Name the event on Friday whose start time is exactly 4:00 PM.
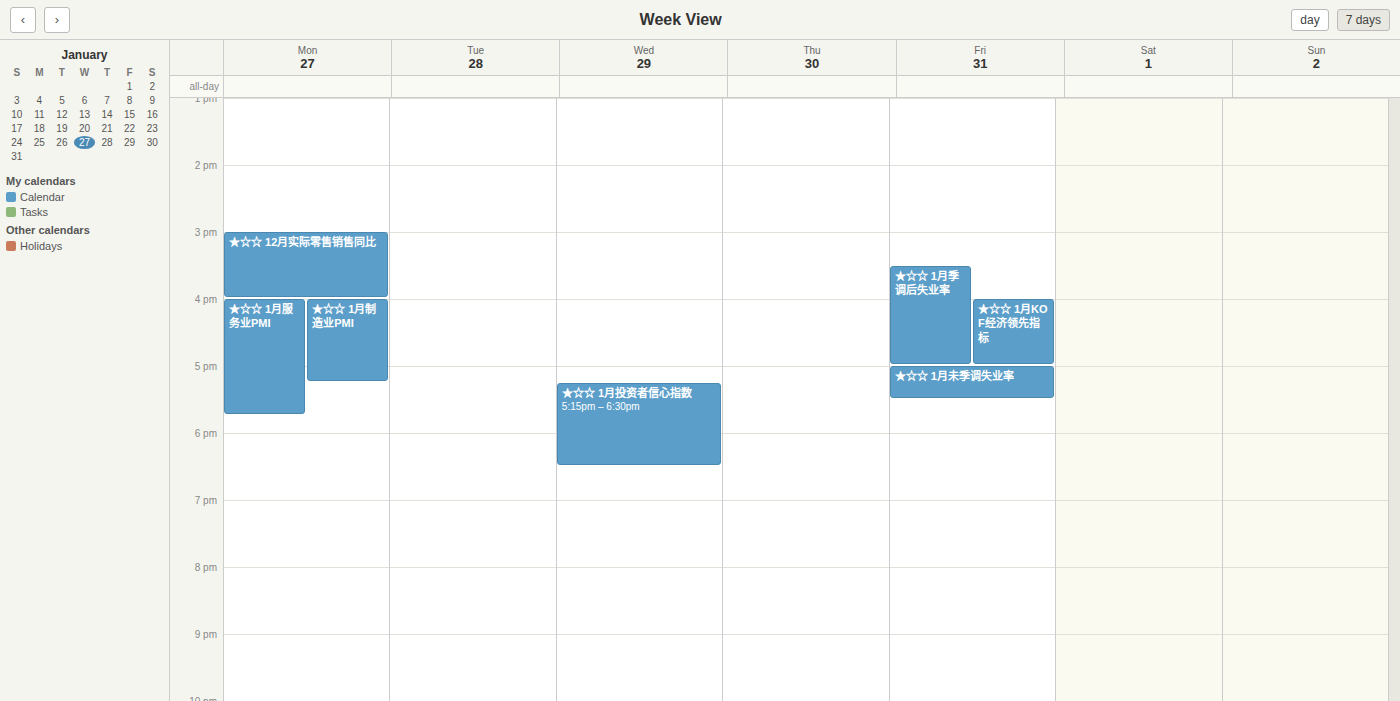
"★☆☆ 1月KOF经济领先指标"